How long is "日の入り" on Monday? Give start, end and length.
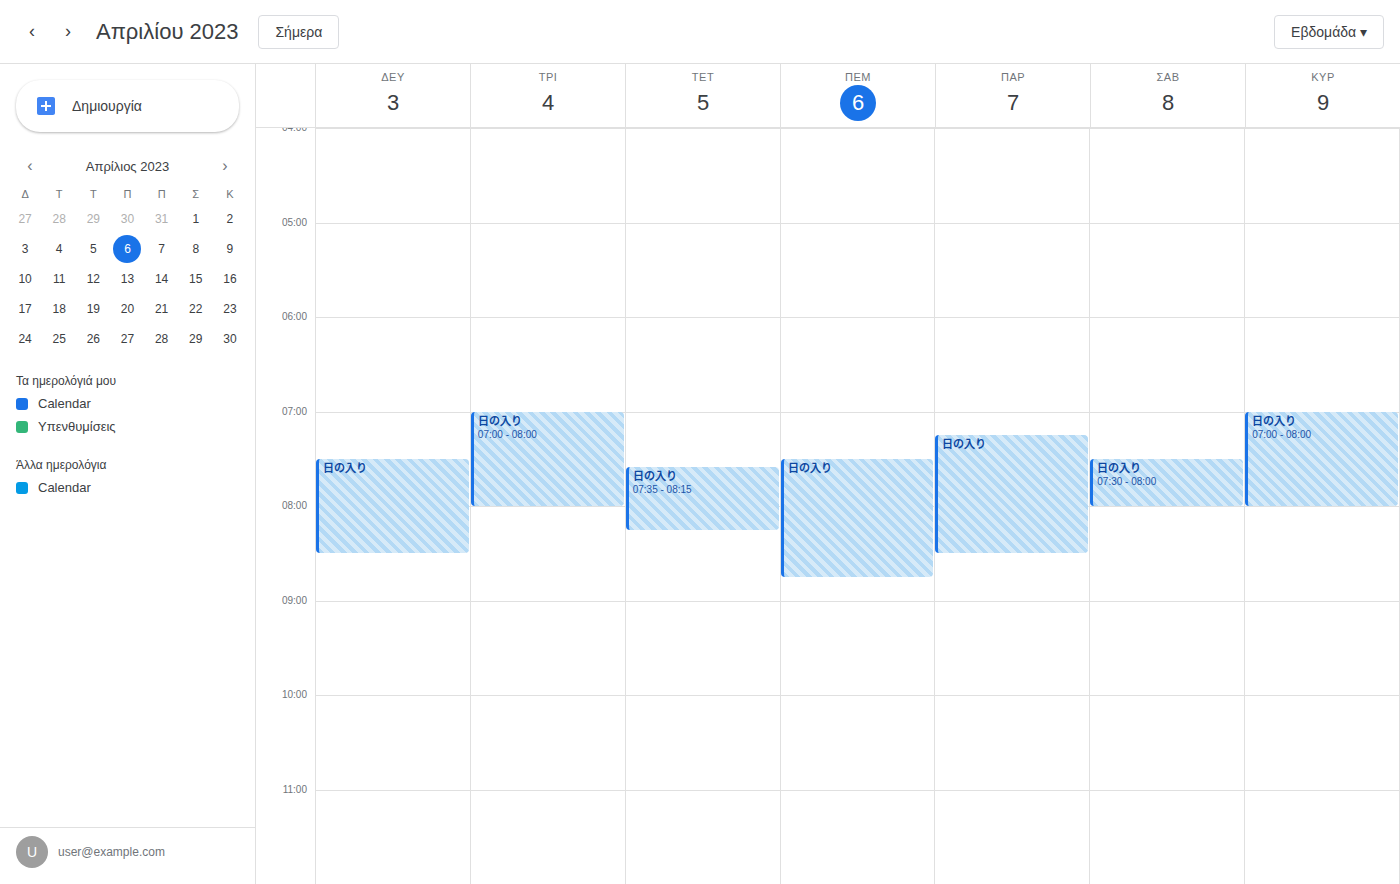
7:30 AM to 8:30 AM, 1 hour